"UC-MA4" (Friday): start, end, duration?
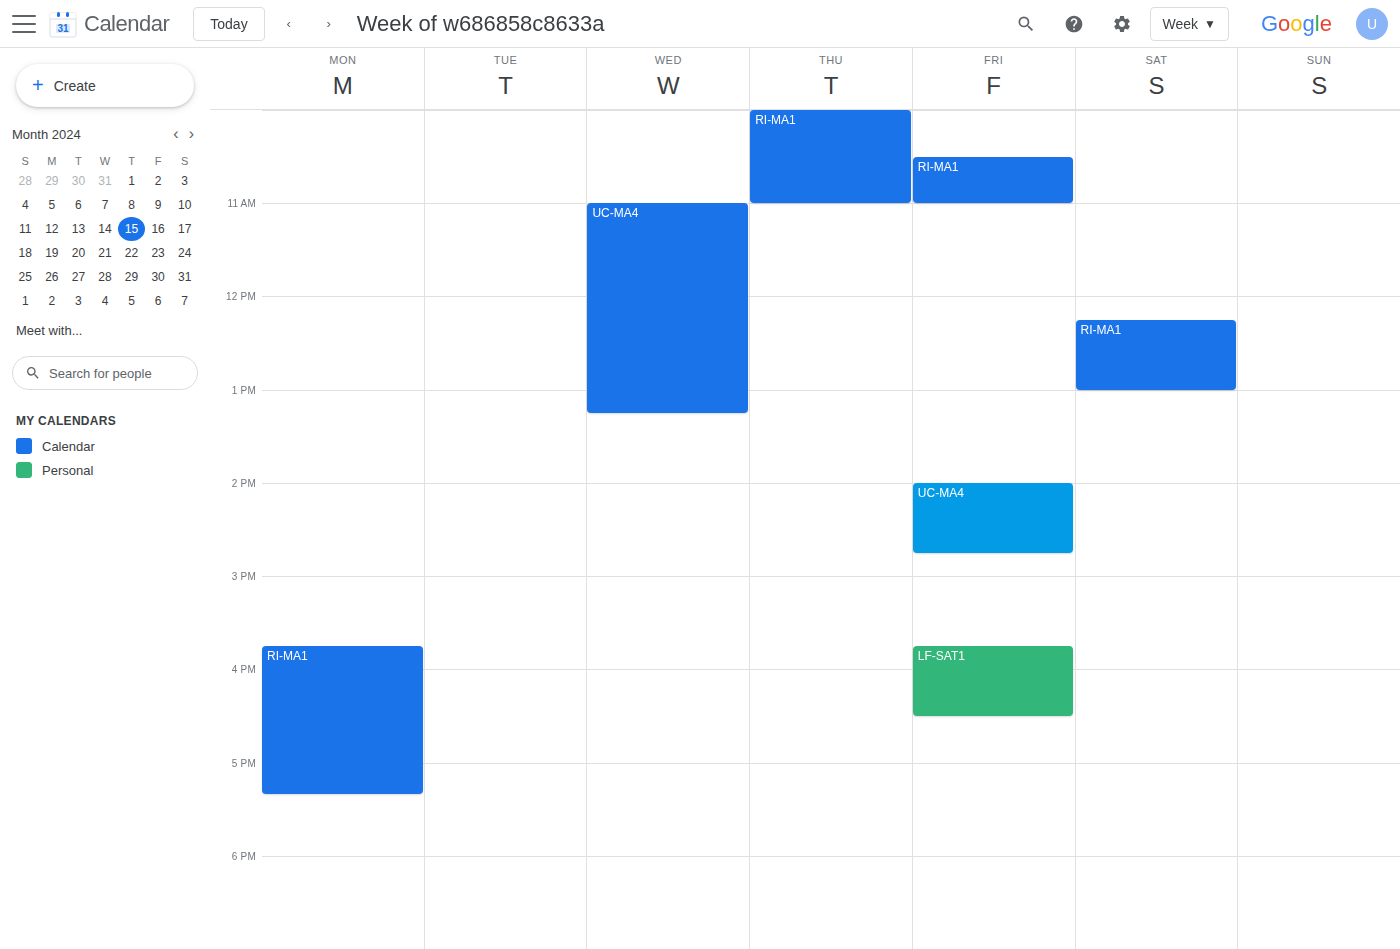
2:00 PM to 2:45 PM, 45 minutes